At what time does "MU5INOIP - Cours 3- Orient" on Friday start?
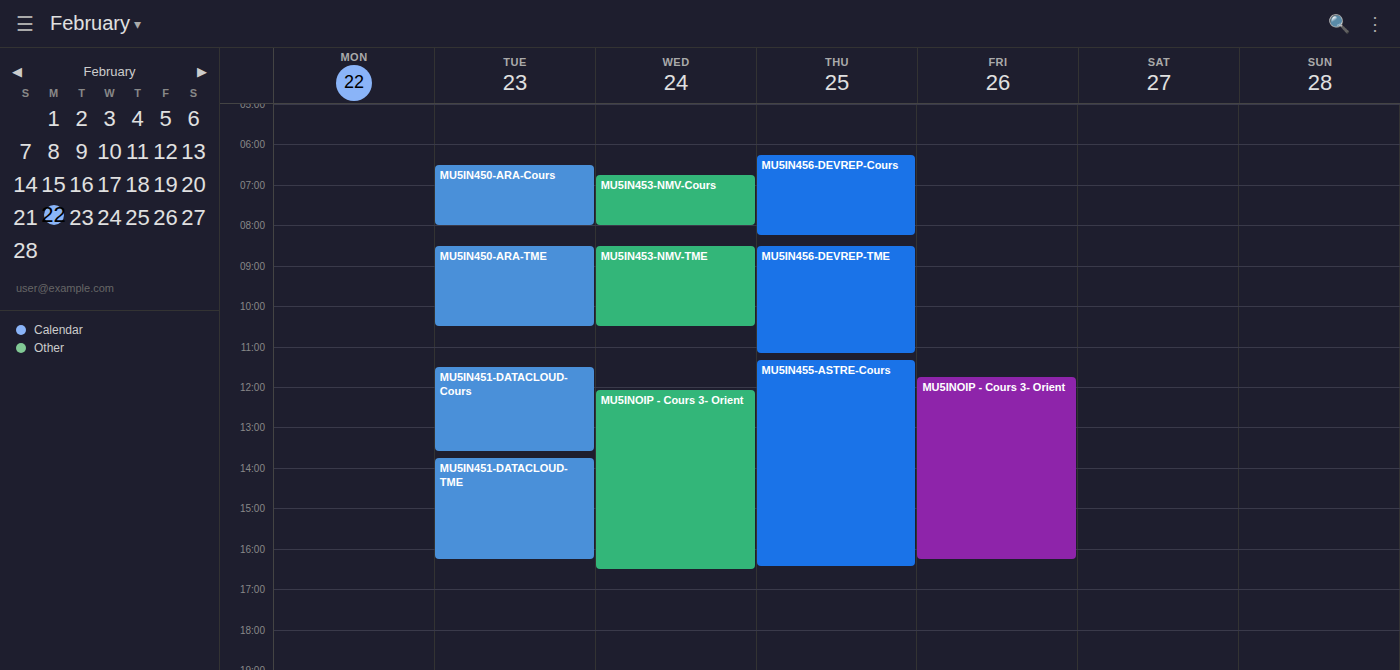
11:45 AM